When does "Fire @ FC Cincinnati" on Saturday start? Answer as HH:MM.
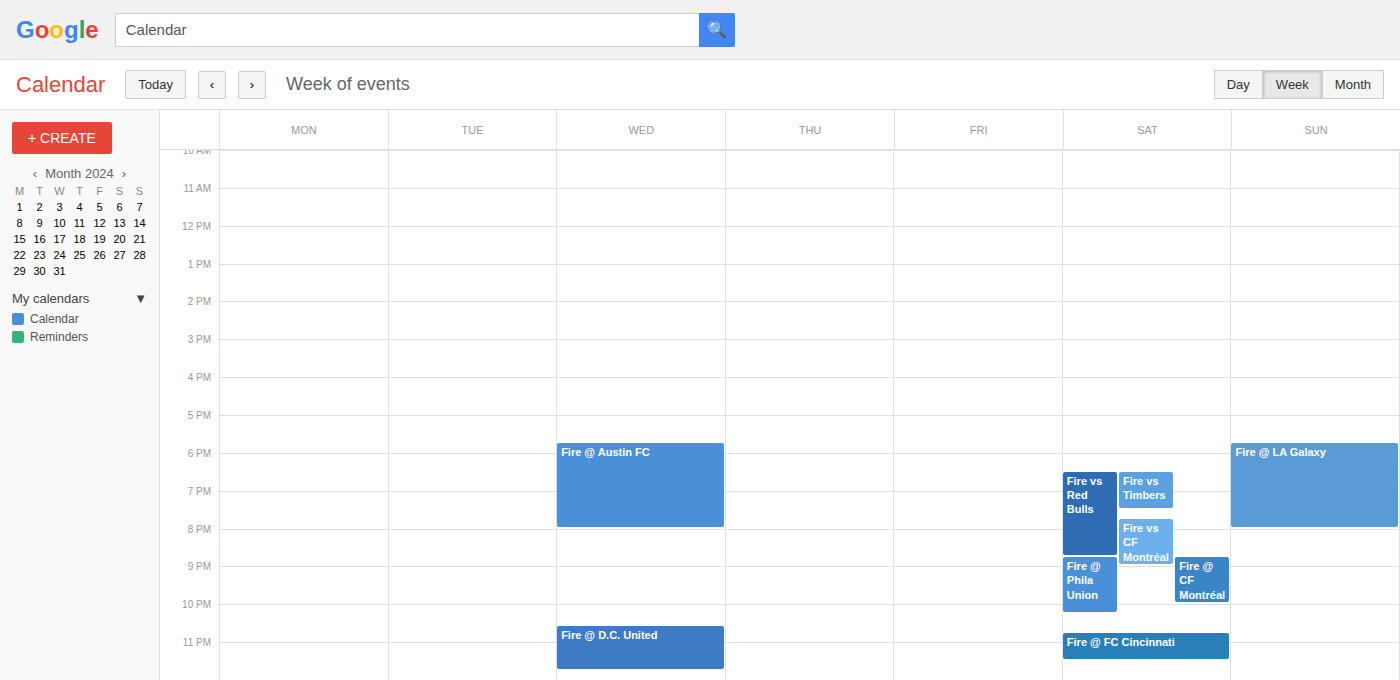
22:45